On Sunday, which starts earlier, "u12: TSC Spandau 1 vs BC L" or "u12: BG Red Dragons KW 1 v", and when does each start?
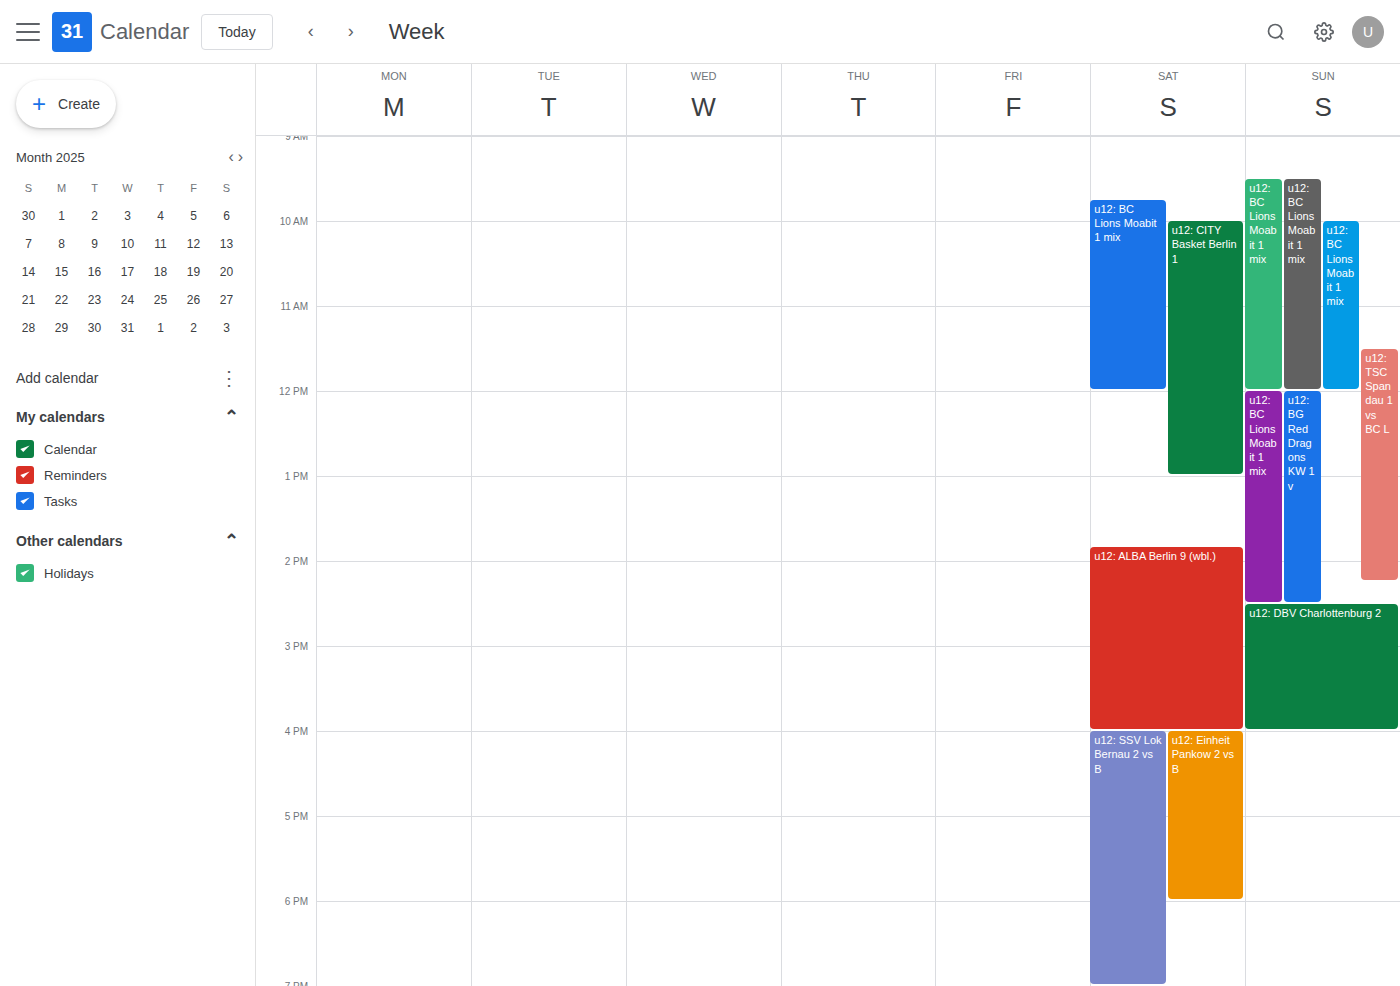
"u12: TSC Spandau 1 vs BC L" 11:30 AM; "u12: BG Red Dragons KW 1 v" 12:00 PM.